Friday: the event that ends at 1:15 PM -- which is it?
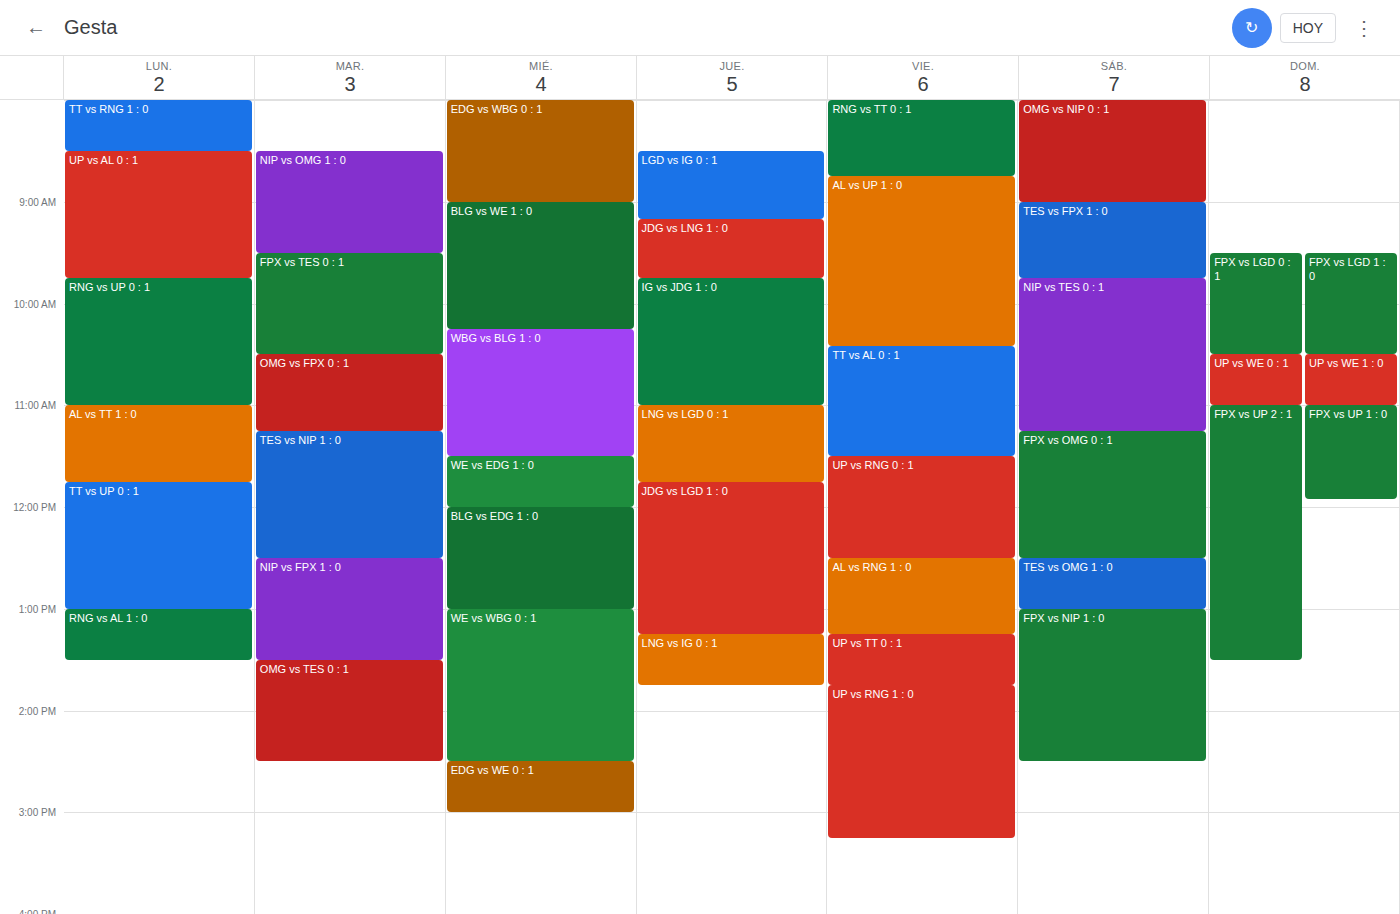
"AL vs RNG 1 : 0"